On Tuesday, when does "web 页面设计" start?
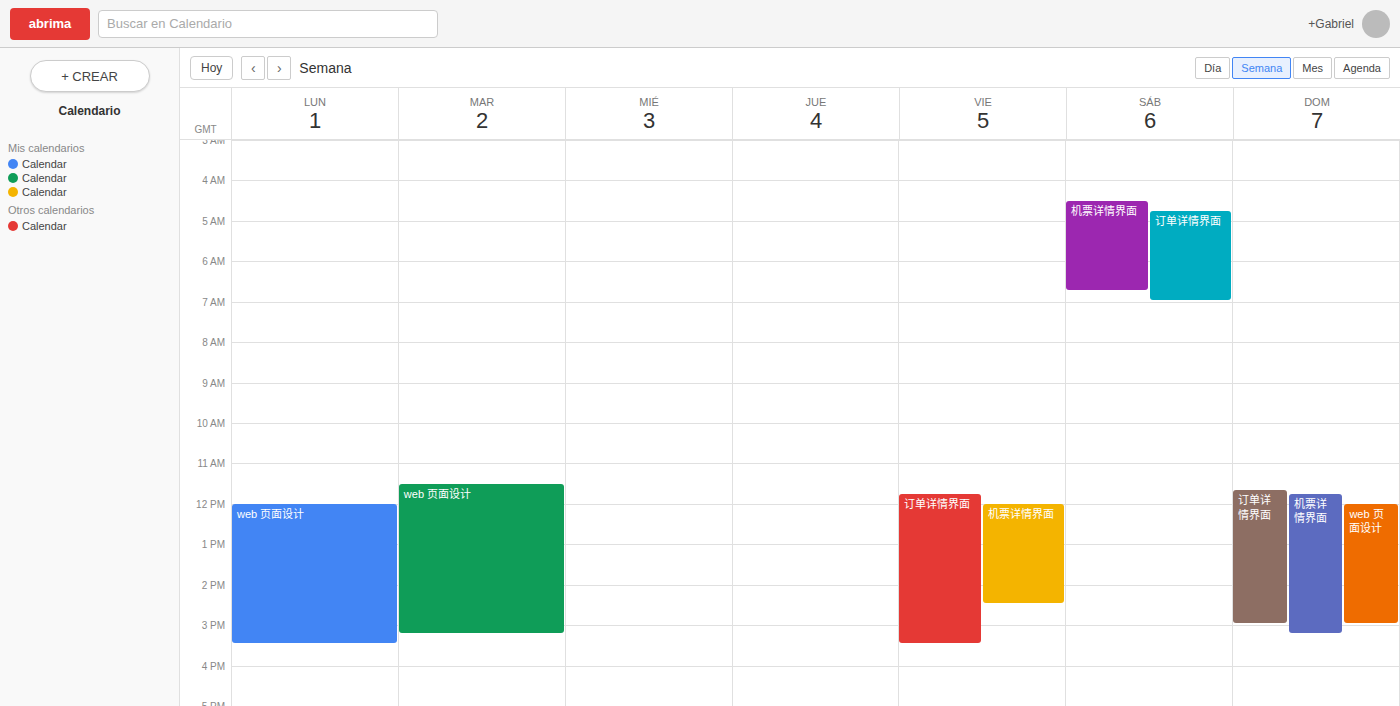
11:30 AM